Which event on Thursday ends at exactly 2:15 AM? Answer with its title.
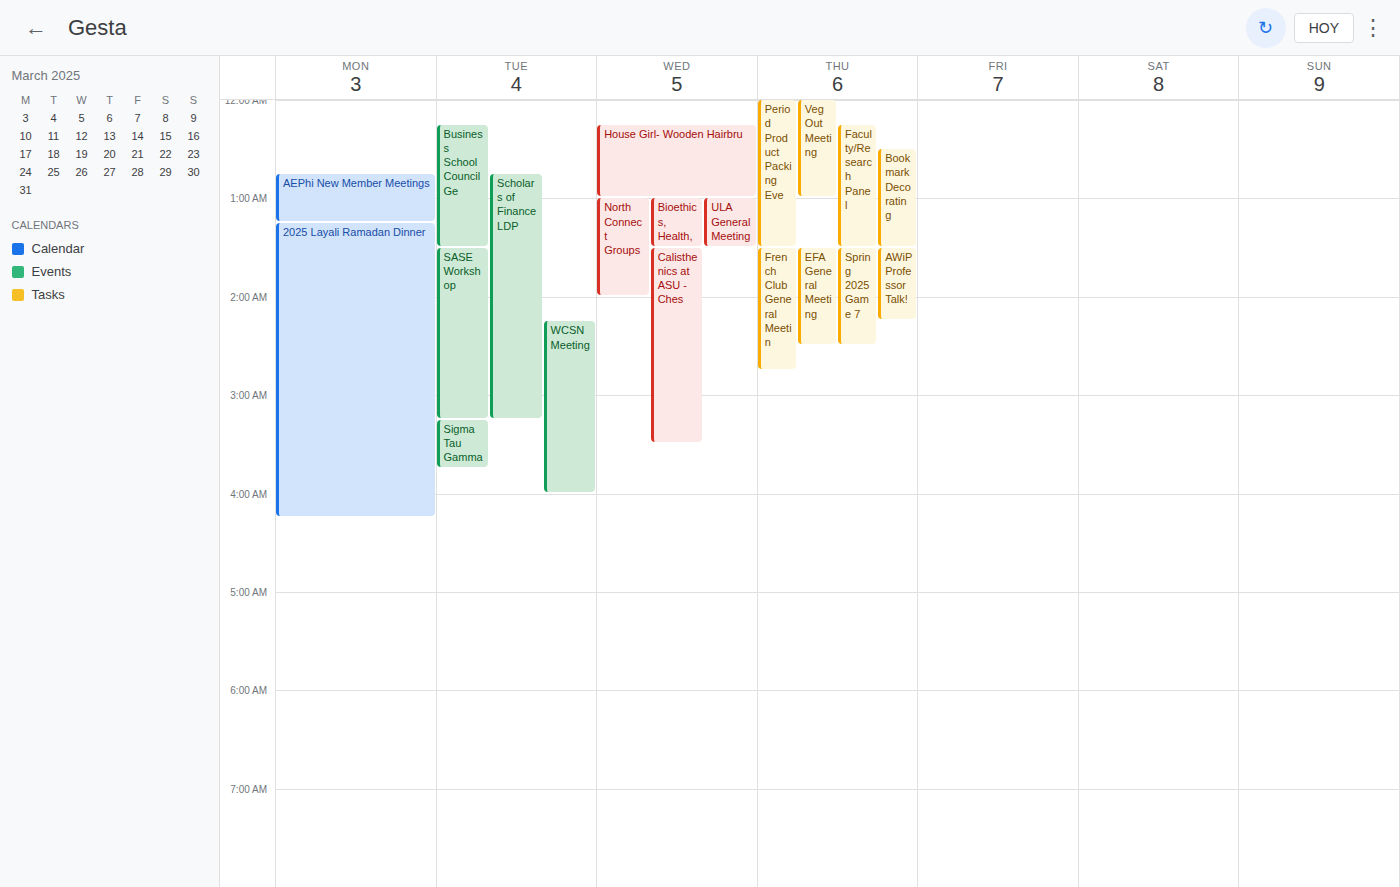
"AWiP Professor Talk!"